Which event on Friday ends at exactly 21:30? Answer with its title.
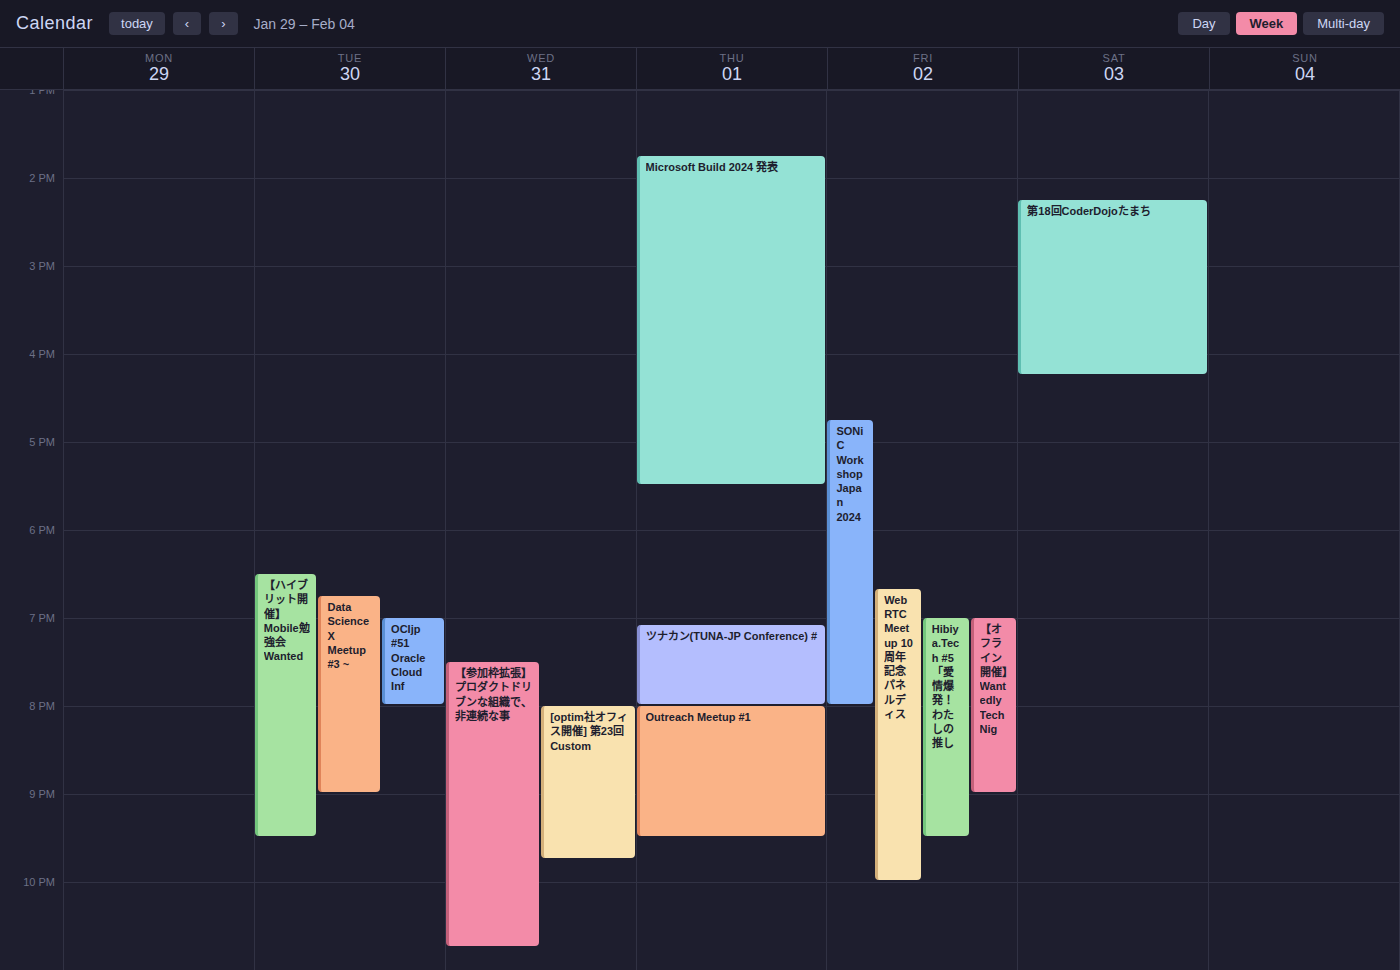
"Hibiya.Tech #5「愛情爆発！わたしの推し"